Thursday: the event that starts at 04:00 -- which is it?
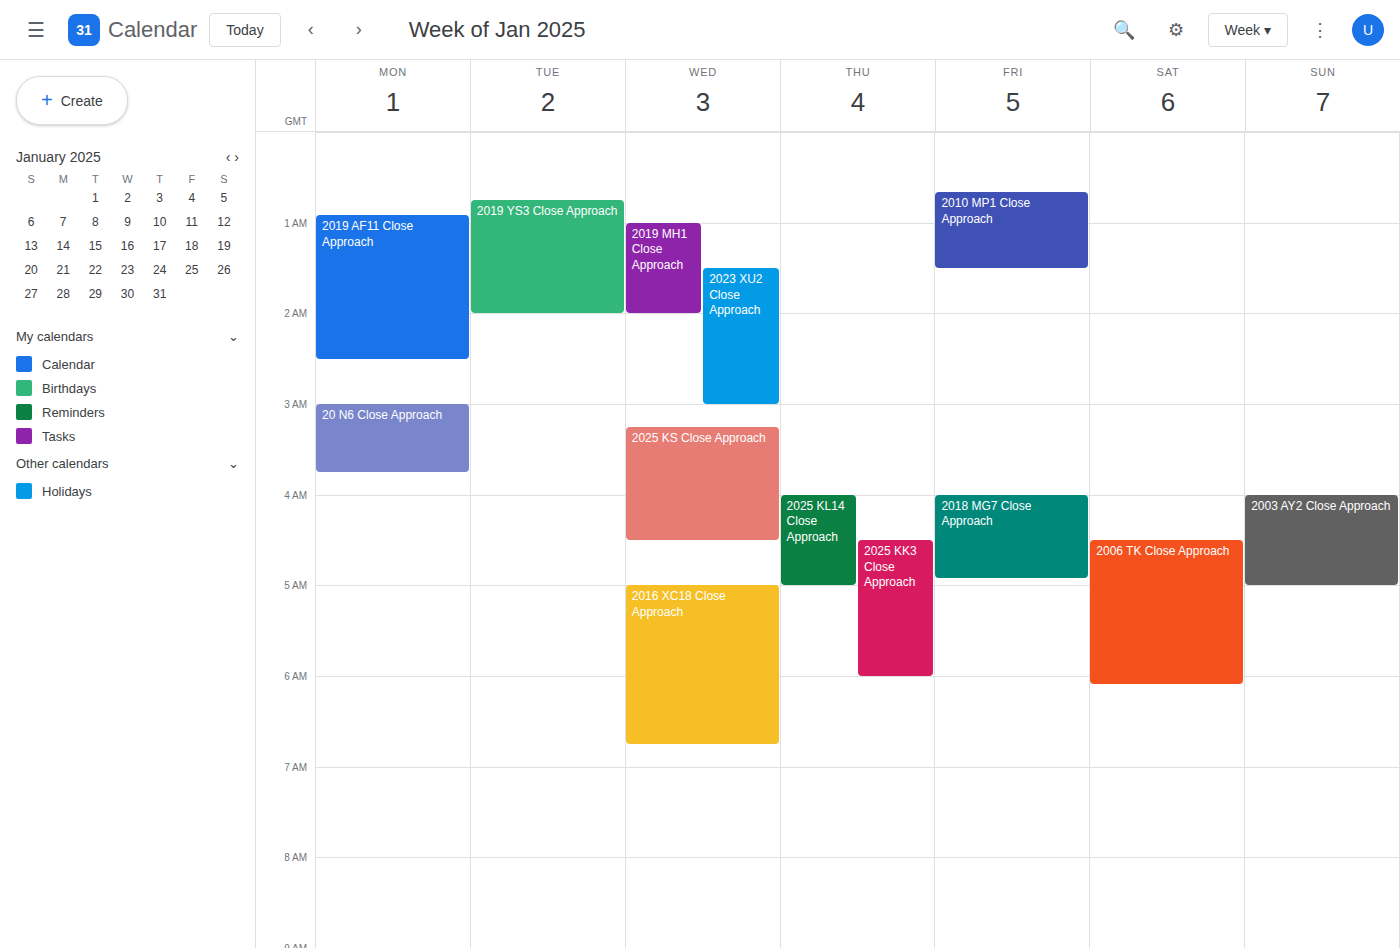
"2025 KL14 Close Approach"